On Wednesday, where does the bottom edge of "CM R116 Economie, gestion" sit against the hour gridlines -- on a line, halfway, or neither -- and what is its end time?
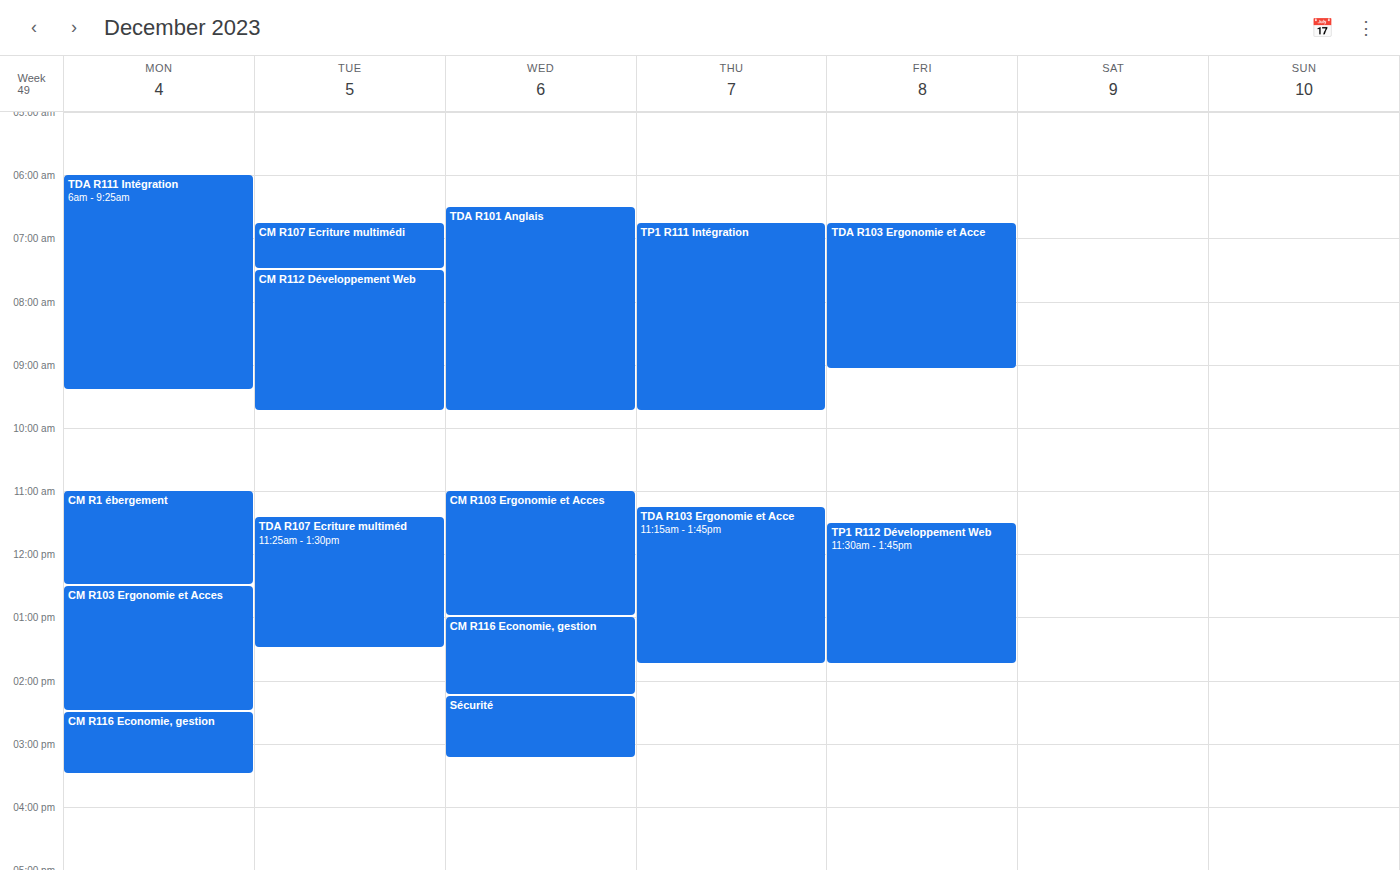
2:15 PM -- neither: a quarter of the way from the 2 PM line to the 3 PM line.